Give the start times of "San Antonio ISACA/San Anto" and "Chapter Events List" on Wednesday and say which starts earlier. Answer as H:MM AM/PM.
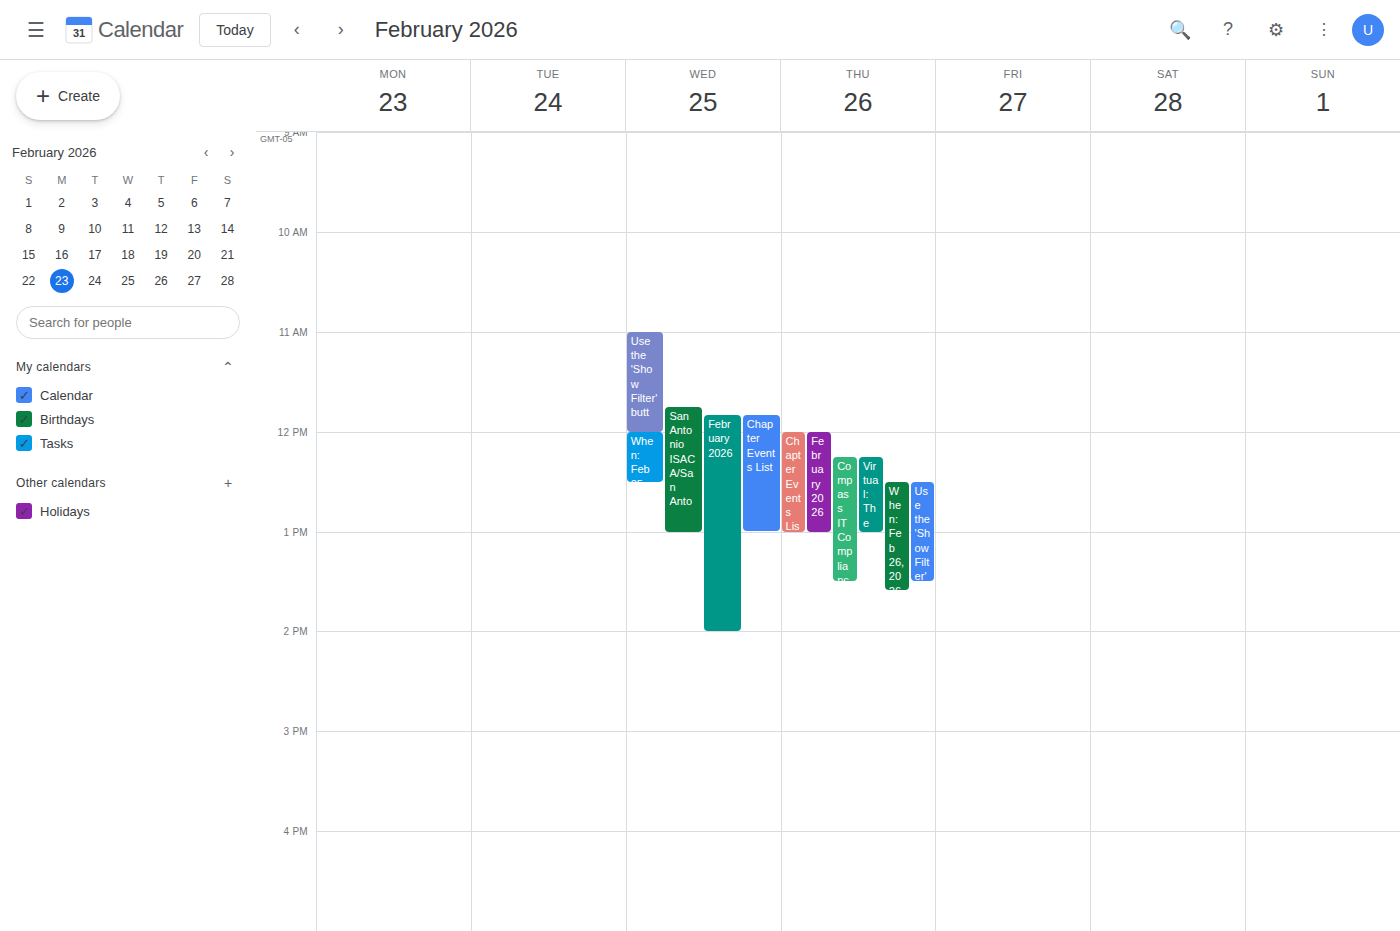
"San Antonio ISACA/San Anto" 11:45 AM; "Chapter Events List" 11:50 AM.